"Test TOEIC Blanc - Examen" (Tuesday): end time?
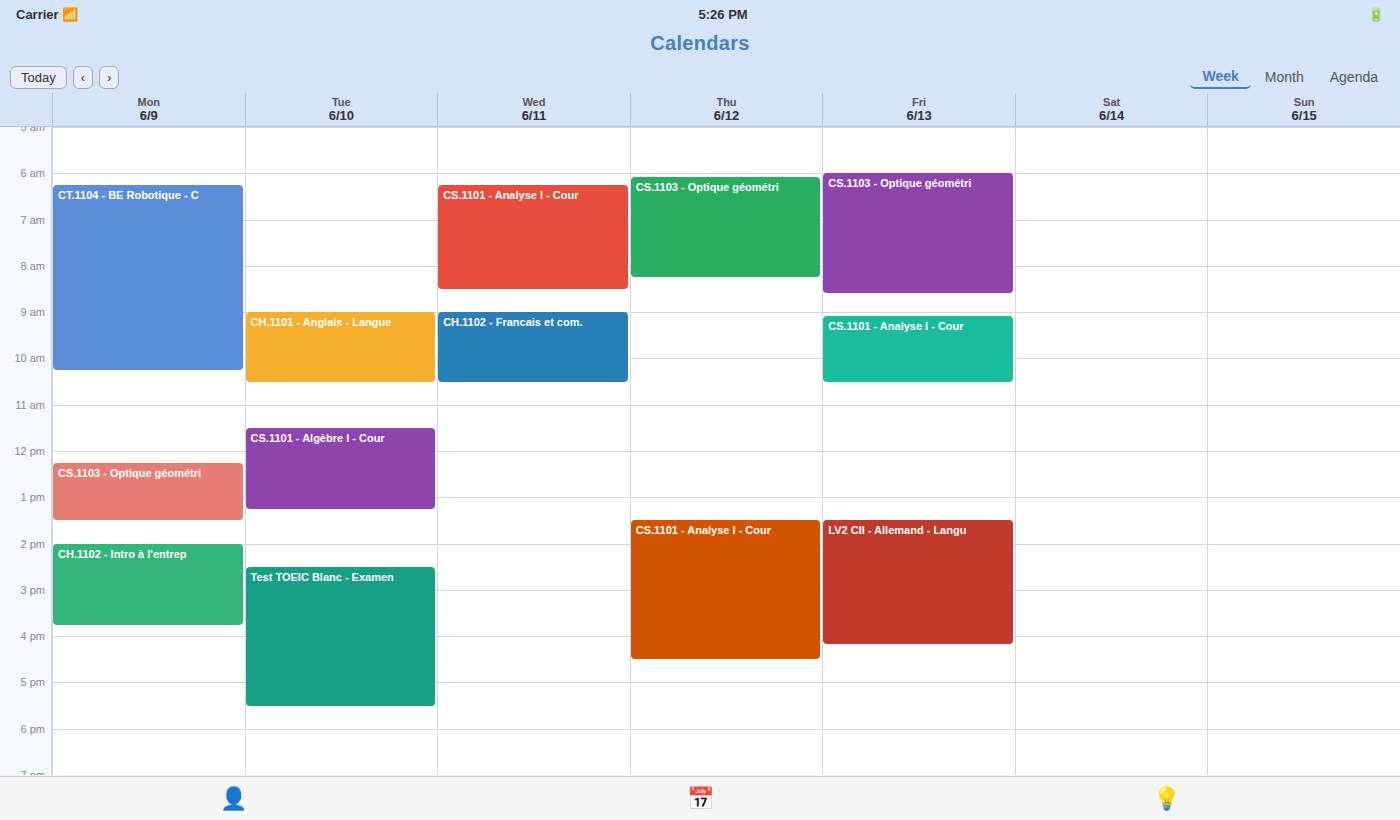
17:30